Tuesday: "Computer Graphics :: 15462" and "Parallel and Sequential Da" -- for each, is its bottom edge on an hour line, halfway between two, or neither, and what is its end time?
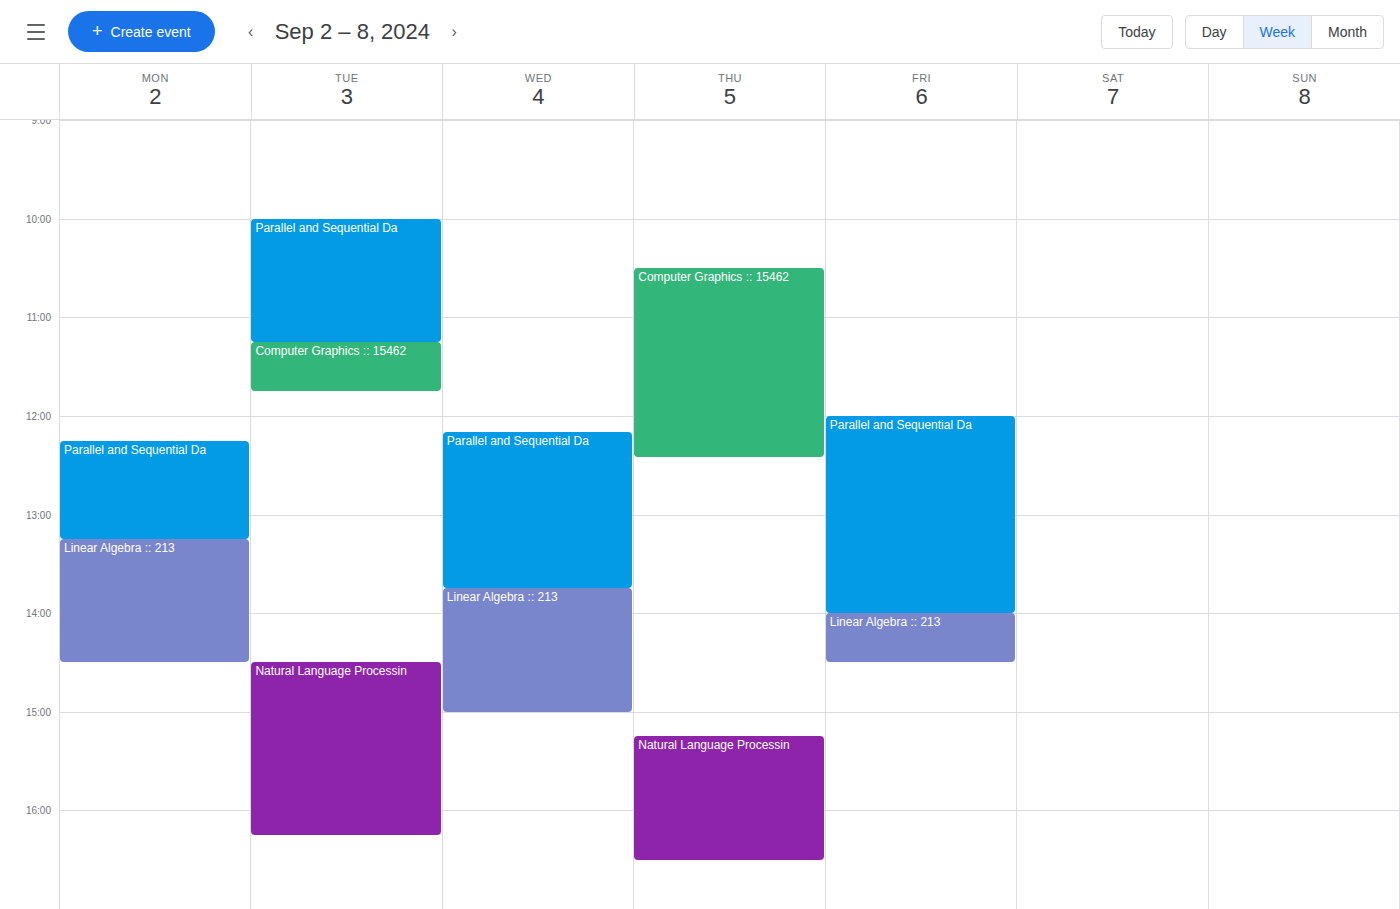
"Computer Graphics :: 15462": 11:45 AM, neither: three quarters of the way from the 11 AM line to the 12 PM line. "Parallel and Sequential Da": 11:15 AM, neither: a quarter of the way from the 11 AM line to the 12 PM line.